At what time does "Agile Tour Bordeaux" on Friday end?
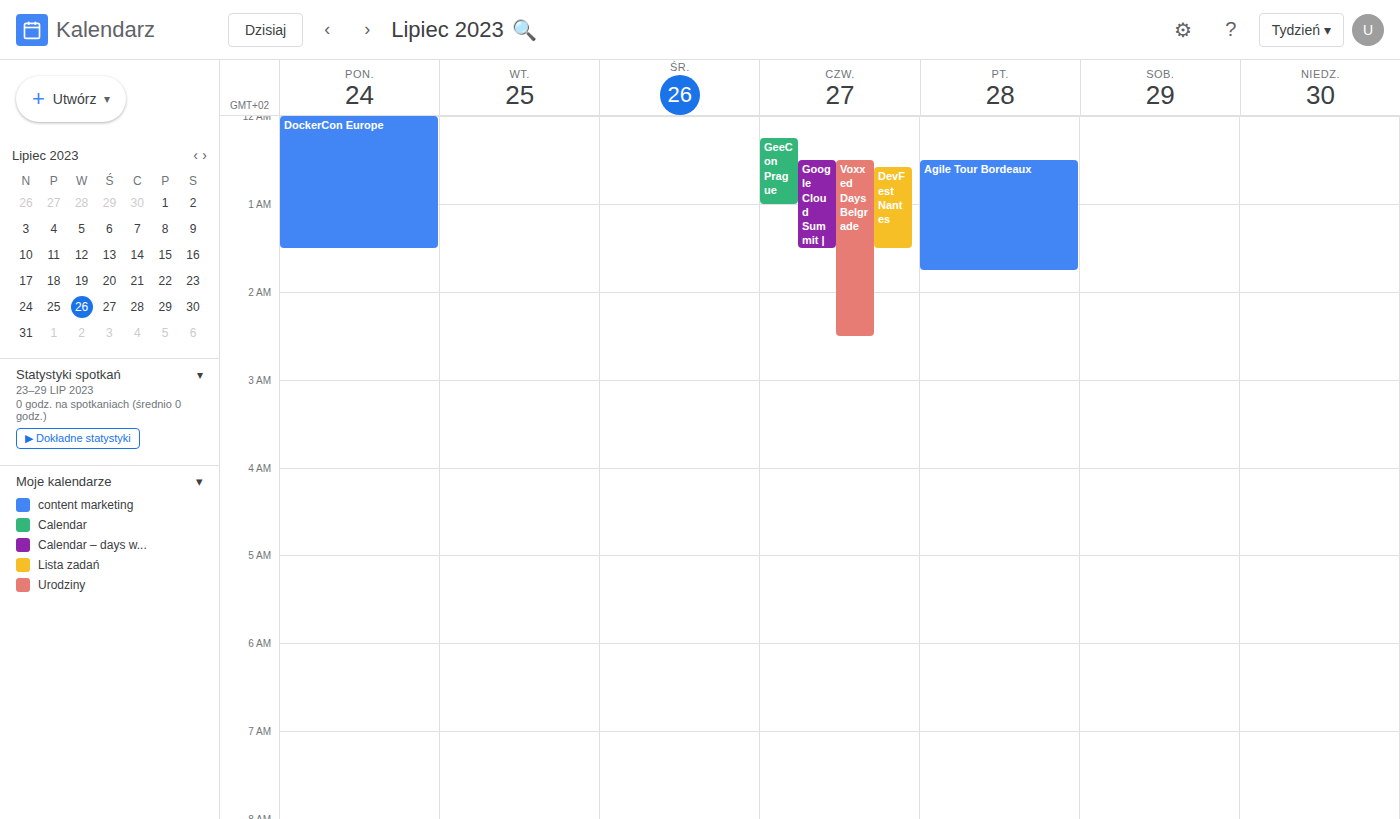
1:45 AM